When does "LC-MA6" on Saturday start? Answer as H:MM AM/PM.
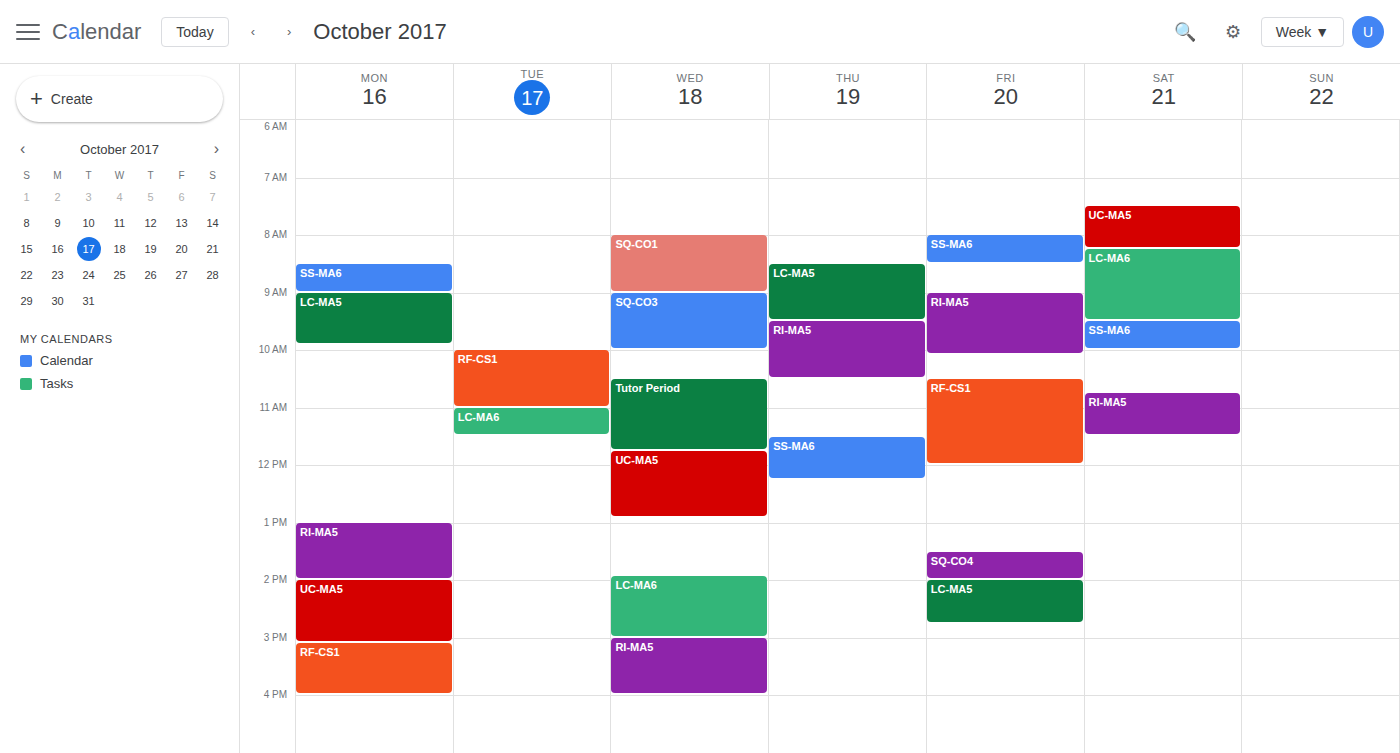
8:15 AM